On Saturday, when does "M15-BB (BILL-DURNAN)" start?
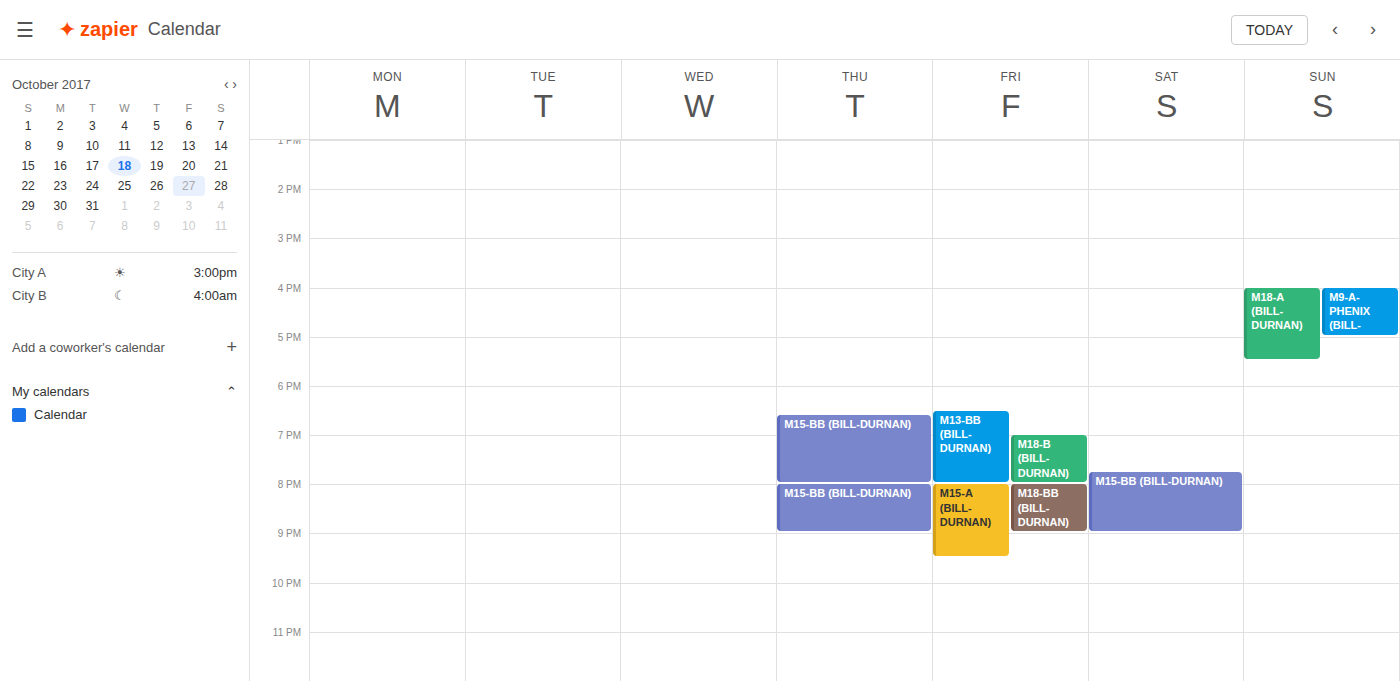
7:45 PM